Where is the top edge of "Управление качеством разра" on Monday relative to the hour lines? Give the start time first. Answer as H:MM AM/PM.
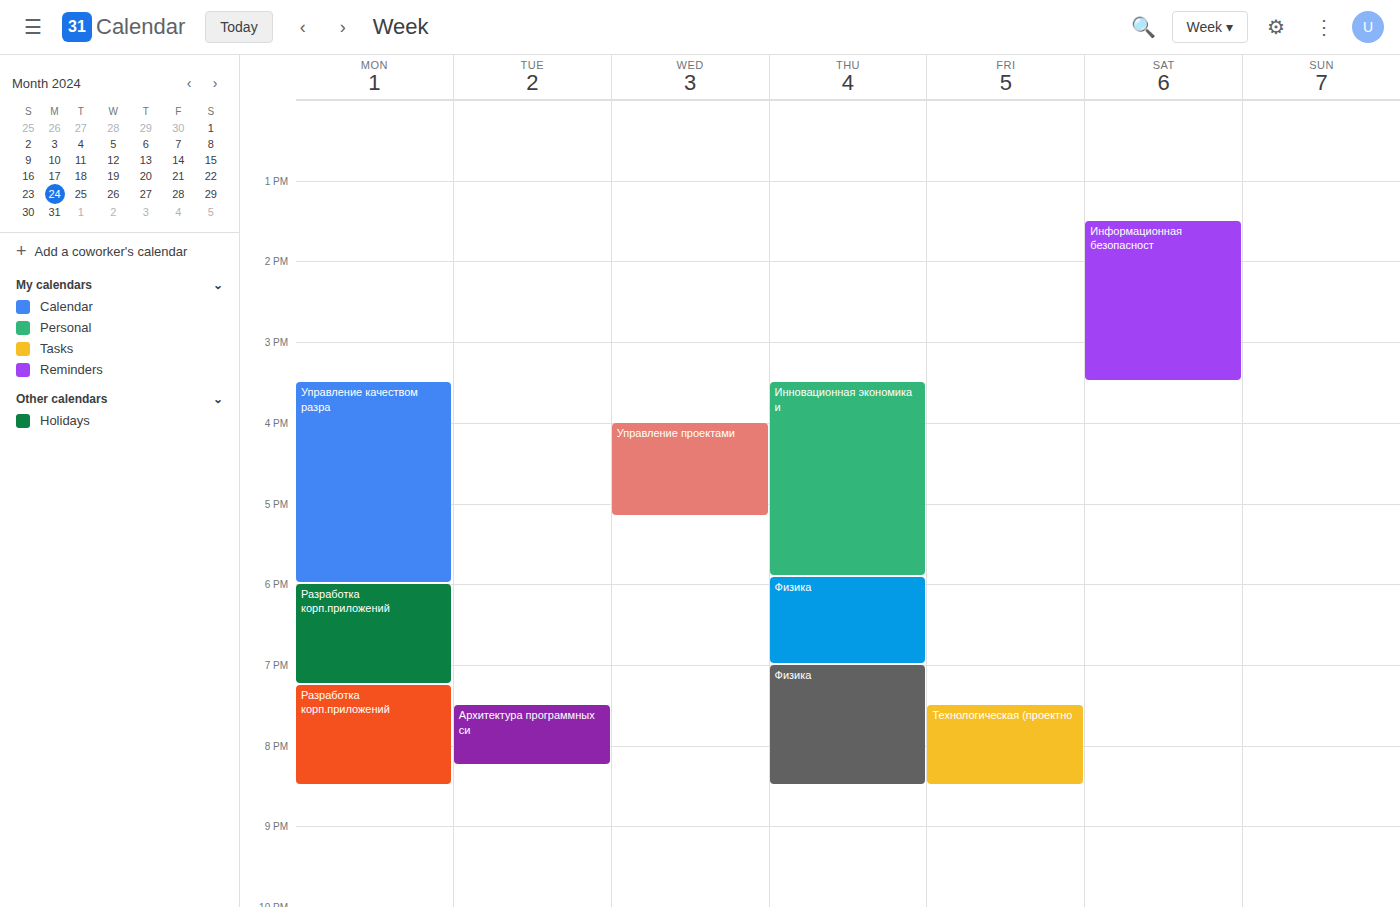
3:30 PM -- halfway between the 3 PM and 4 PM lines.